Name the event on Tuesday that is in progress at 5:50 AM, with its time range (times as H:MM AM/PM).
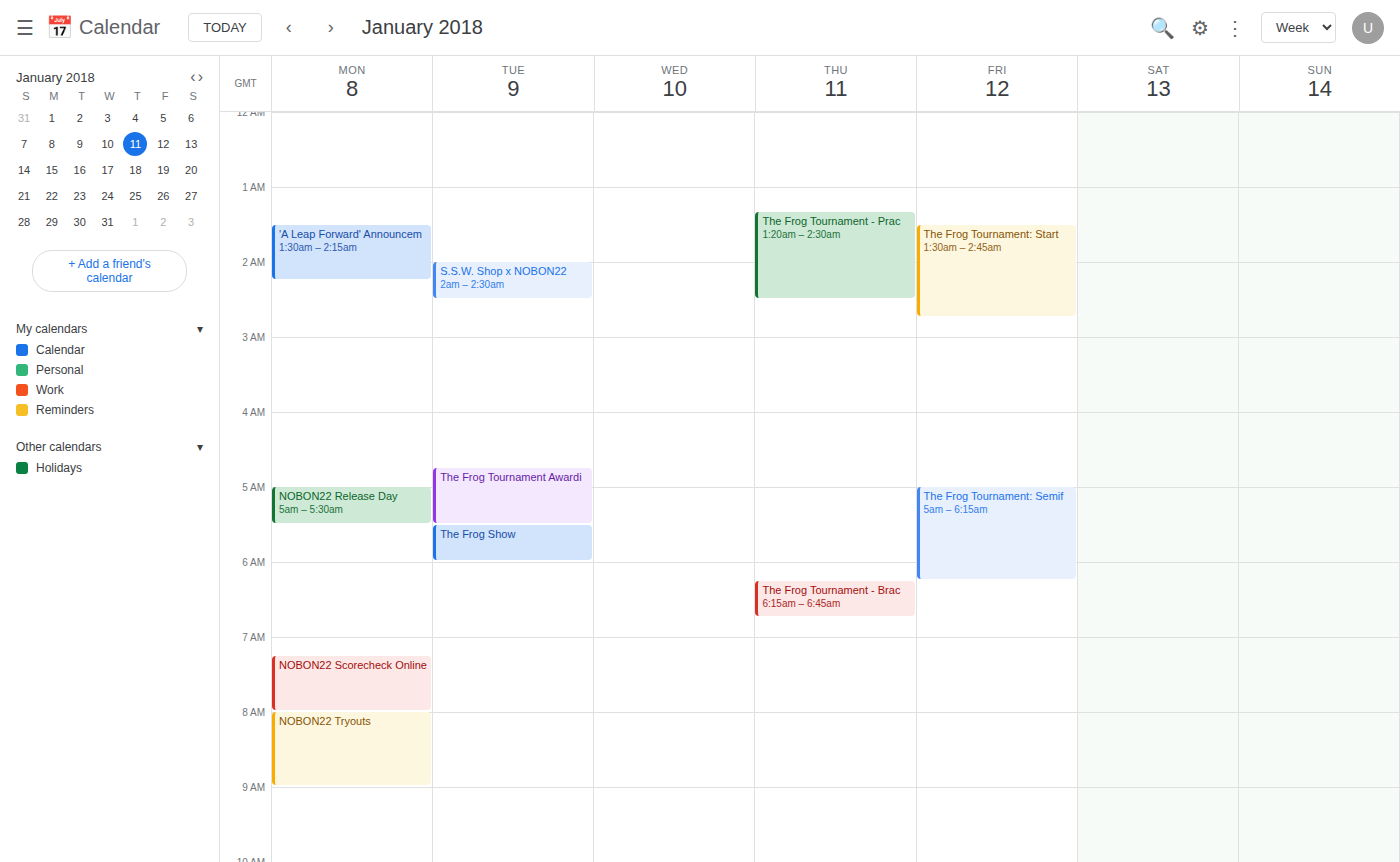
"The Frog Show", 5:30 AM to 6:00 AM